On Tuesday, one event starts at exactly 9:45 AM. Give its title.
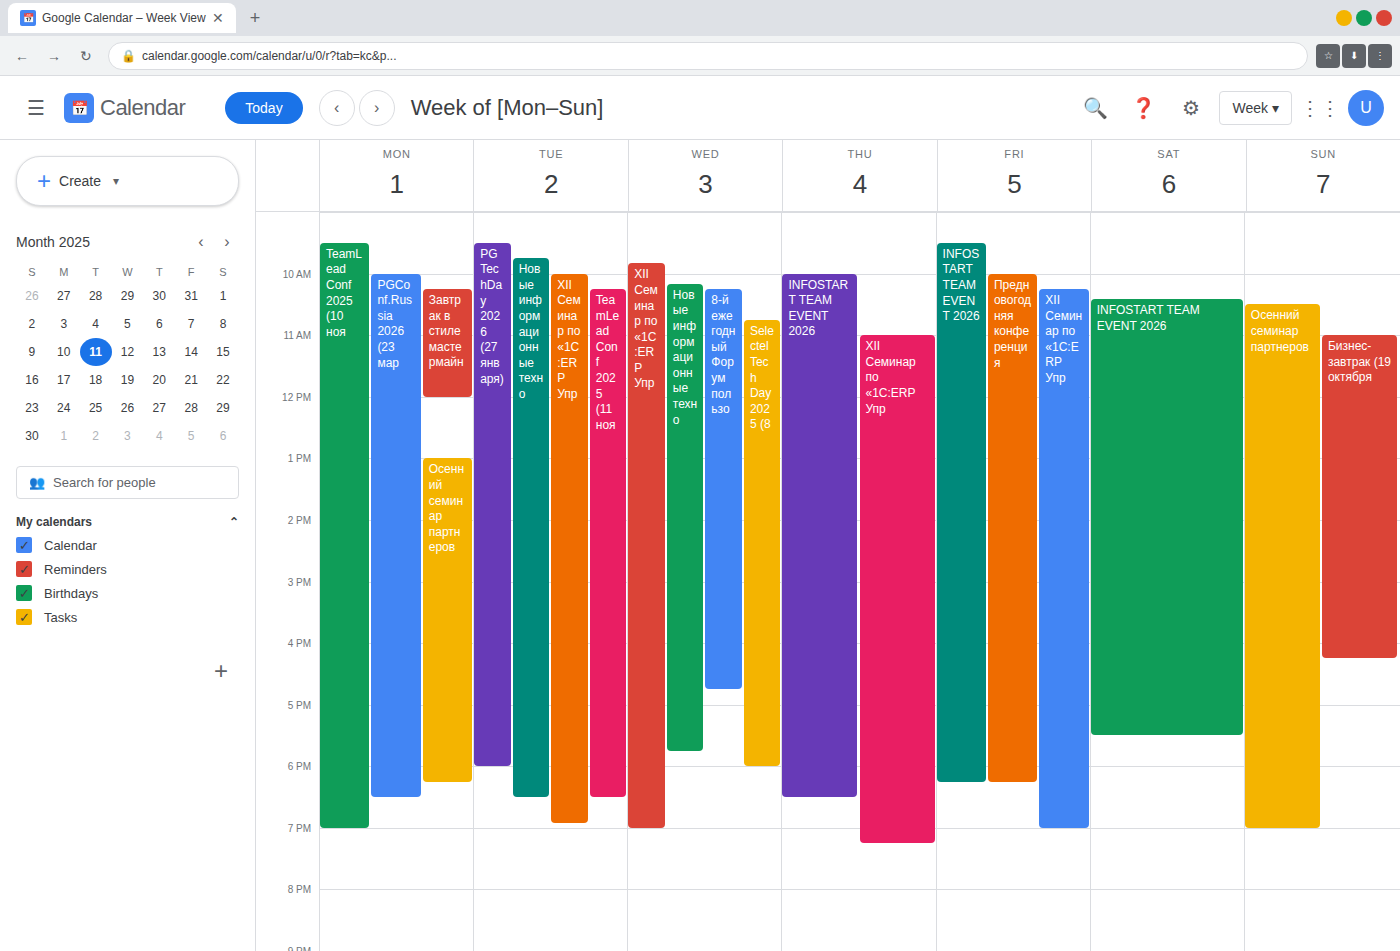
"Новые информационные техно"